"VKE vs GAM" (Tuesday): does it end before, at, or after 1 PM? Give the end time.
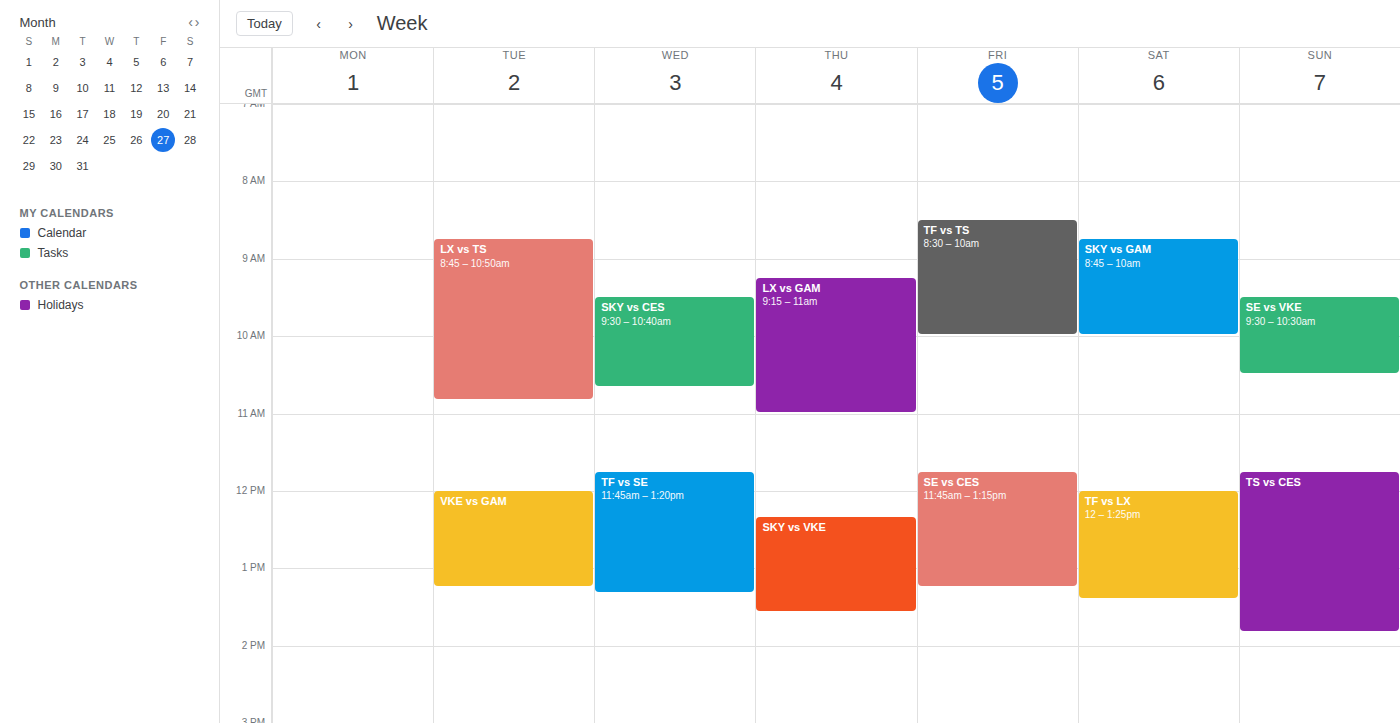
1:15 PM -- after 1 PM, 15 minutes below the 1 PM line.